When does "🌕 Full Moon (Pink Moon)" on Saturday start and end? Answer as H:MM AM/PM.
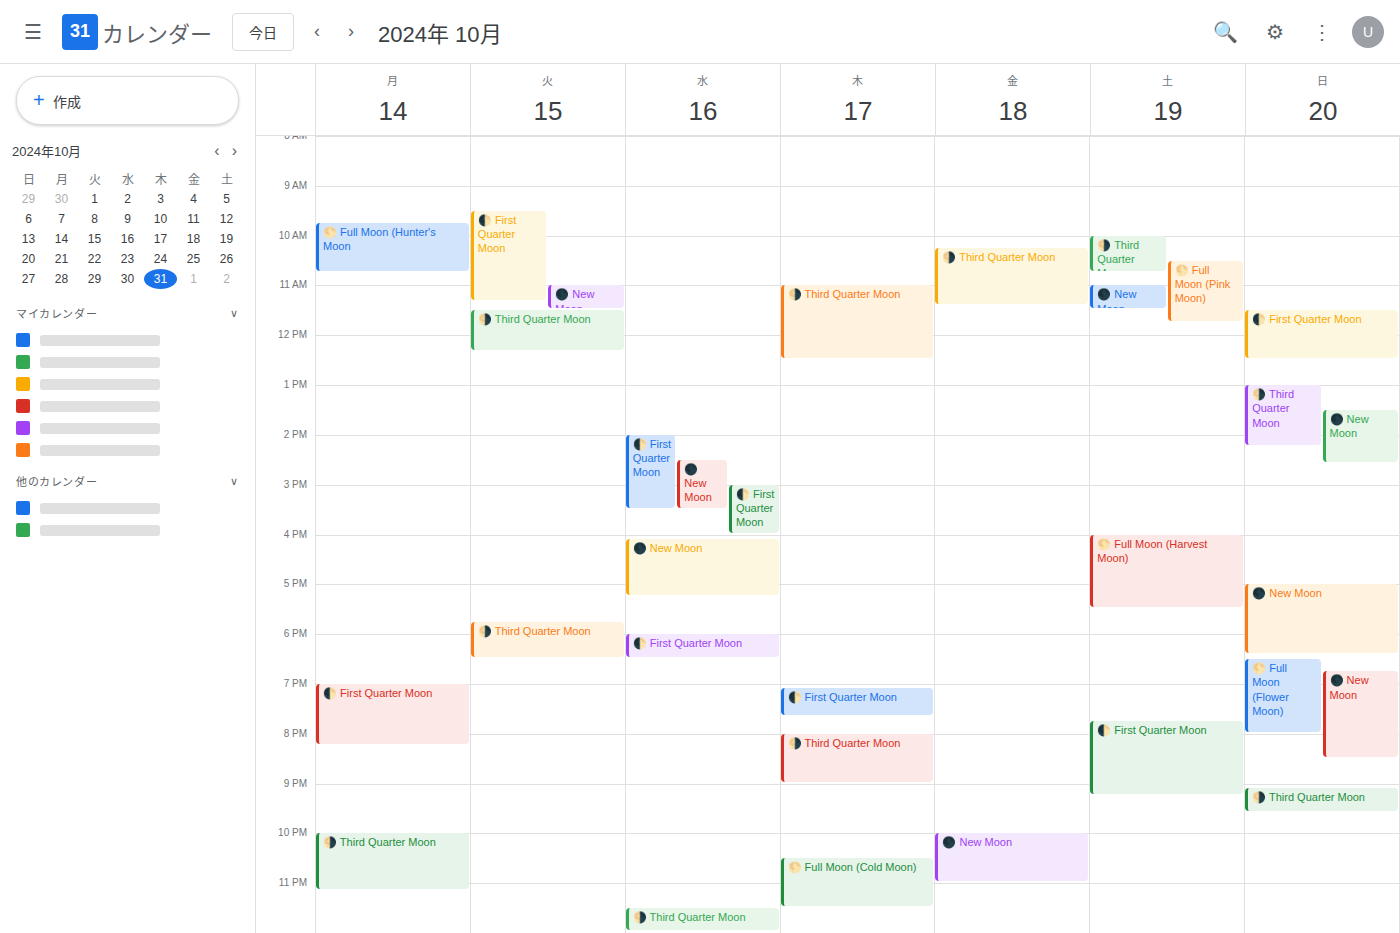
10:30 AM to 11:45 AM